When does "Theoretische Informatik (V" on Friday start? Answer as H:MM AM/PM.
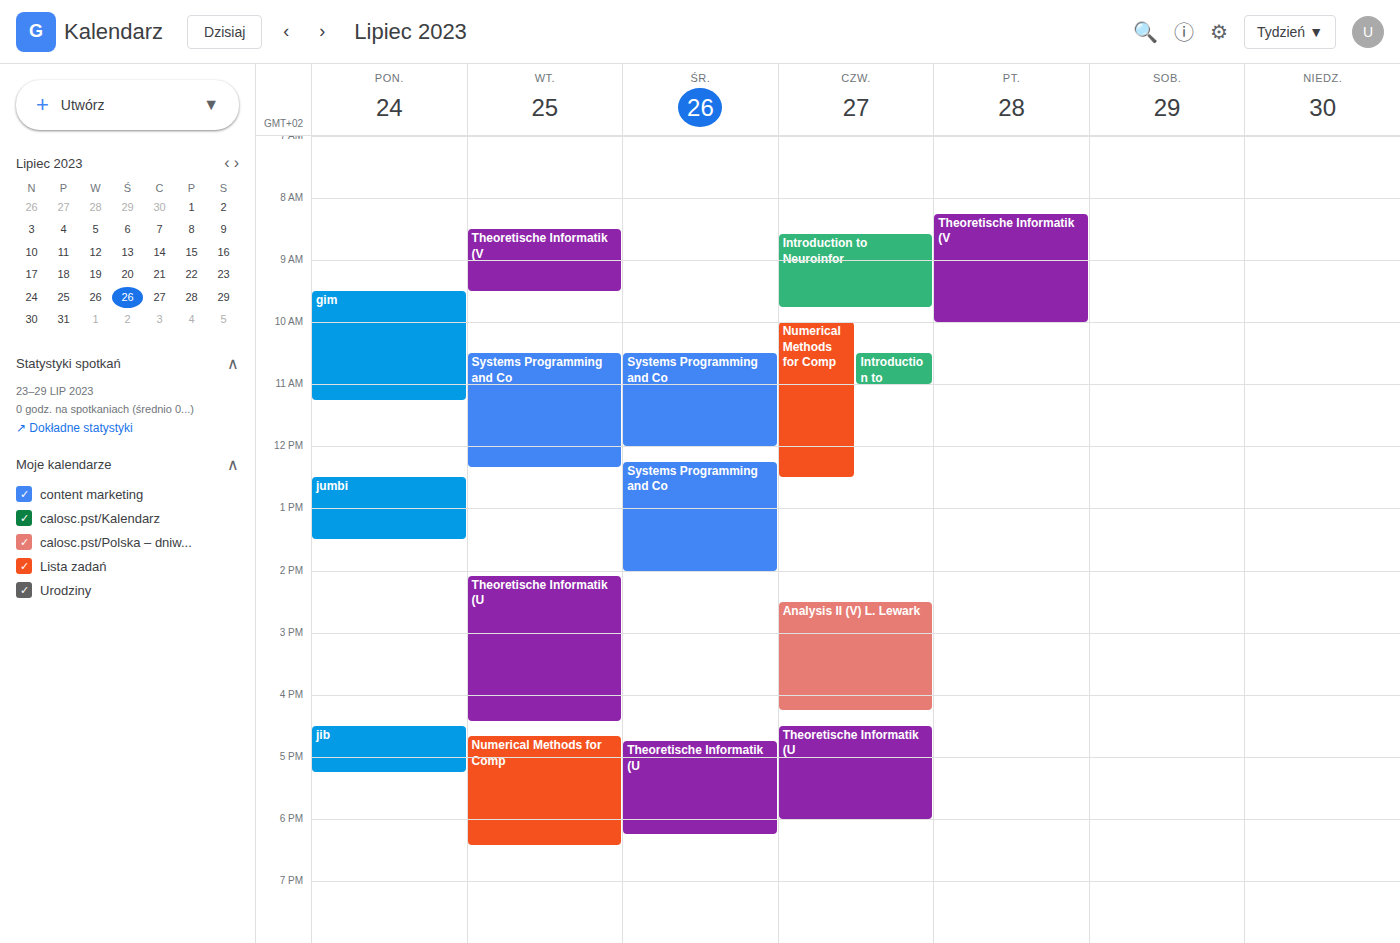
8:15 AM